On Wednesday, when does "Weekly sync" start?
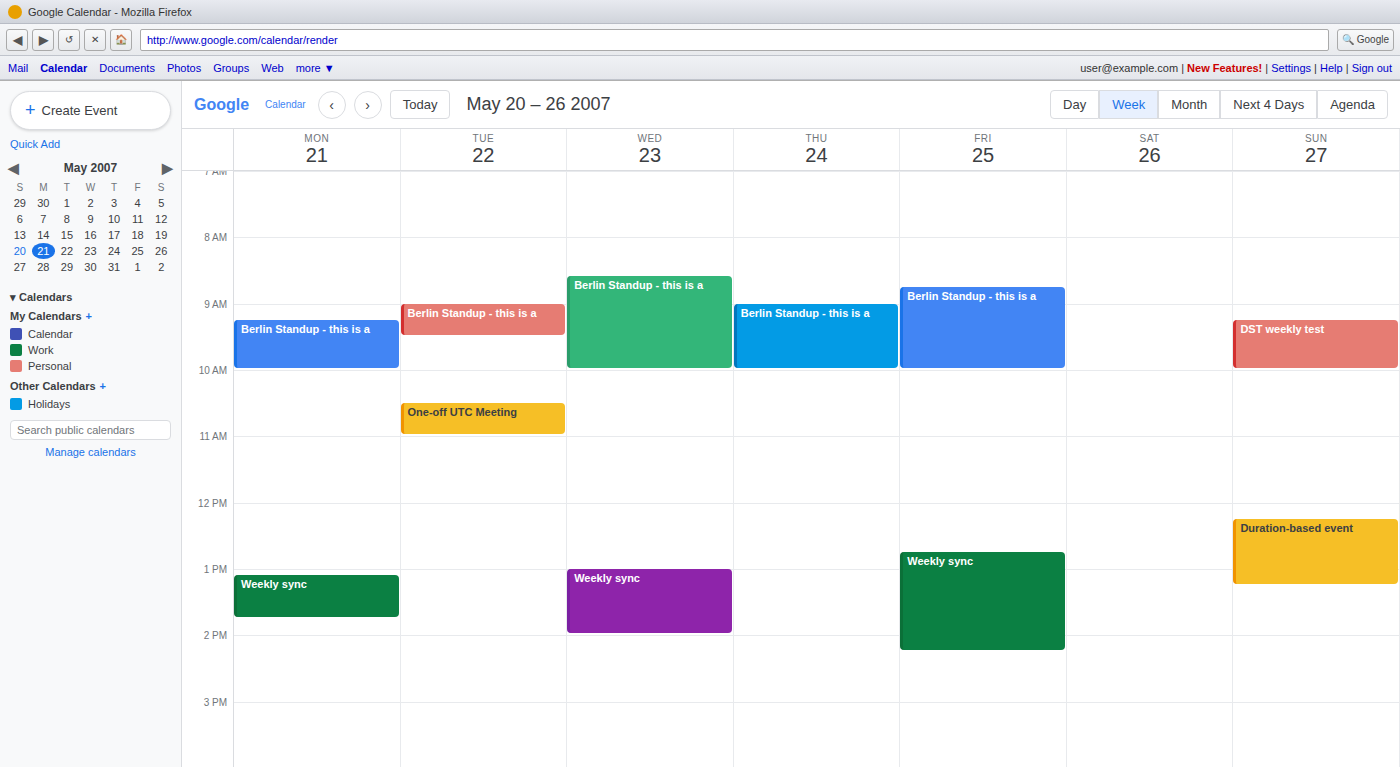
1:00 PM